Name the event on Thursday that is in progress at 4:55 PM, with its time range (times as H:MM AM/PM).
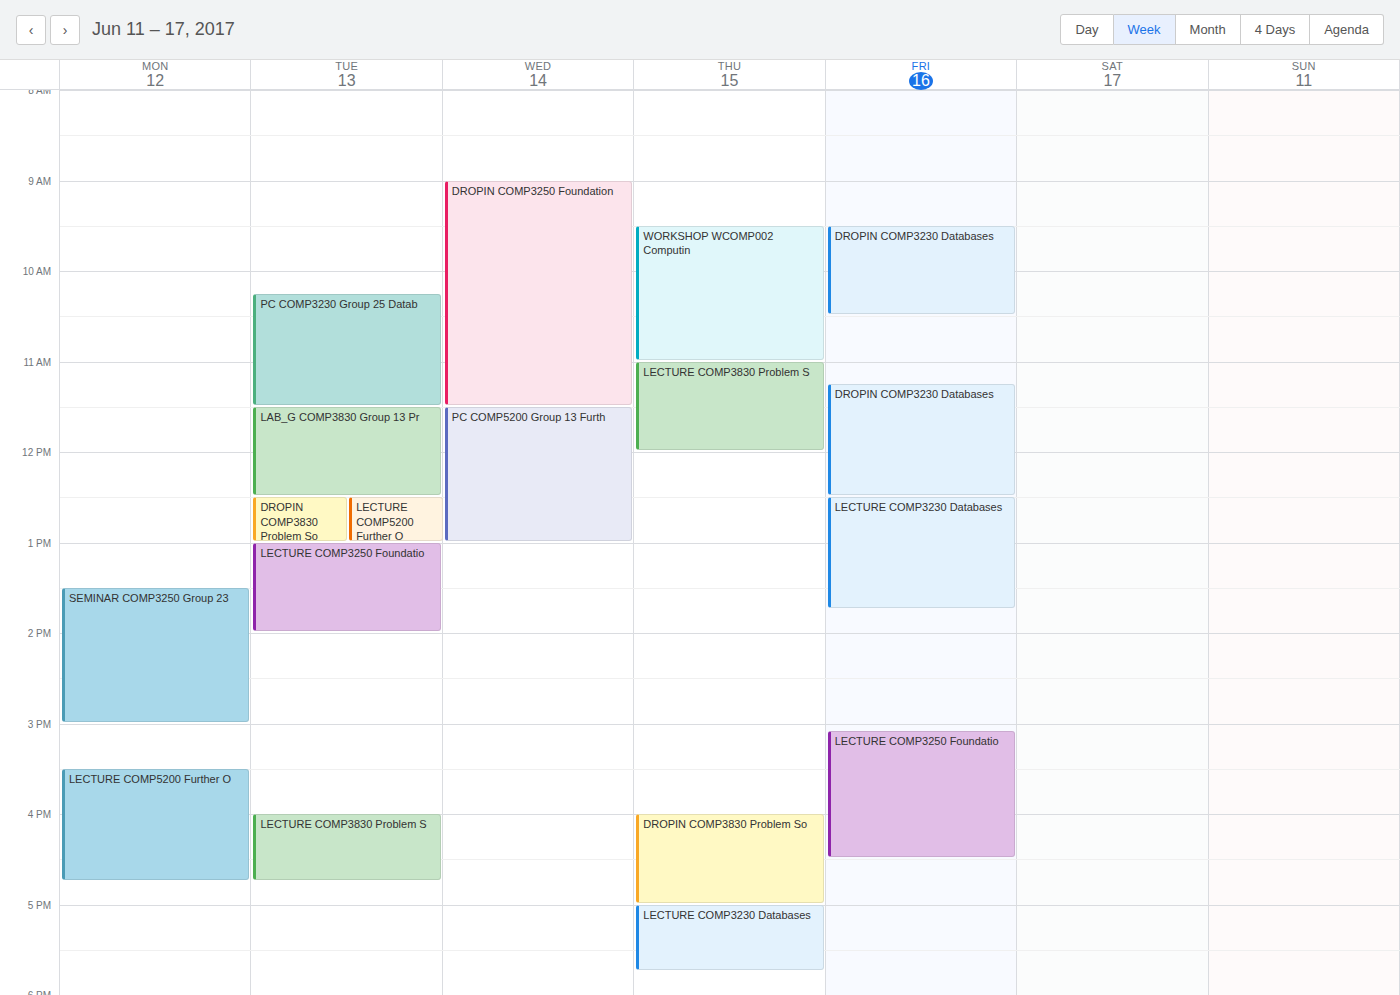
"DROPIN COMP3830 Problem So", 4:00 PM to 5:00 PM